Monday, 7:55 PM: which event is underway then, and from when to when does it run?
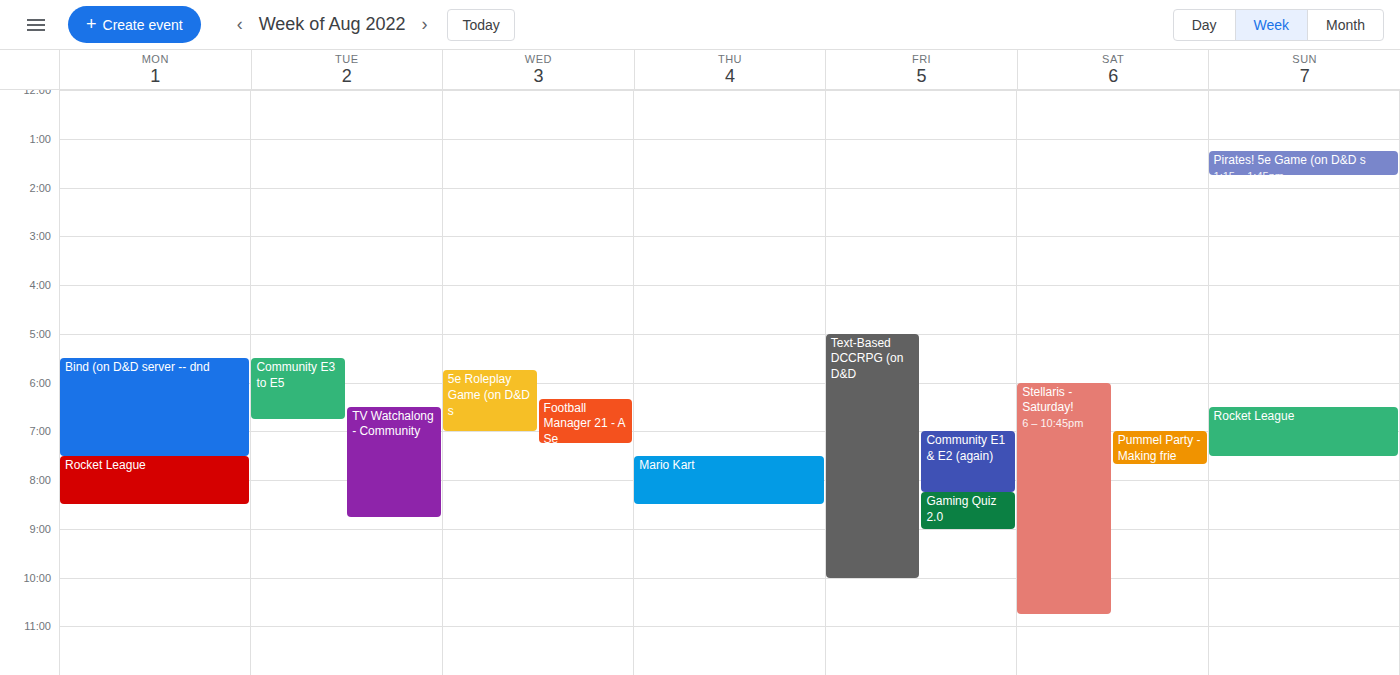
"Rocket League", 7:30 PM to 8:30 PM